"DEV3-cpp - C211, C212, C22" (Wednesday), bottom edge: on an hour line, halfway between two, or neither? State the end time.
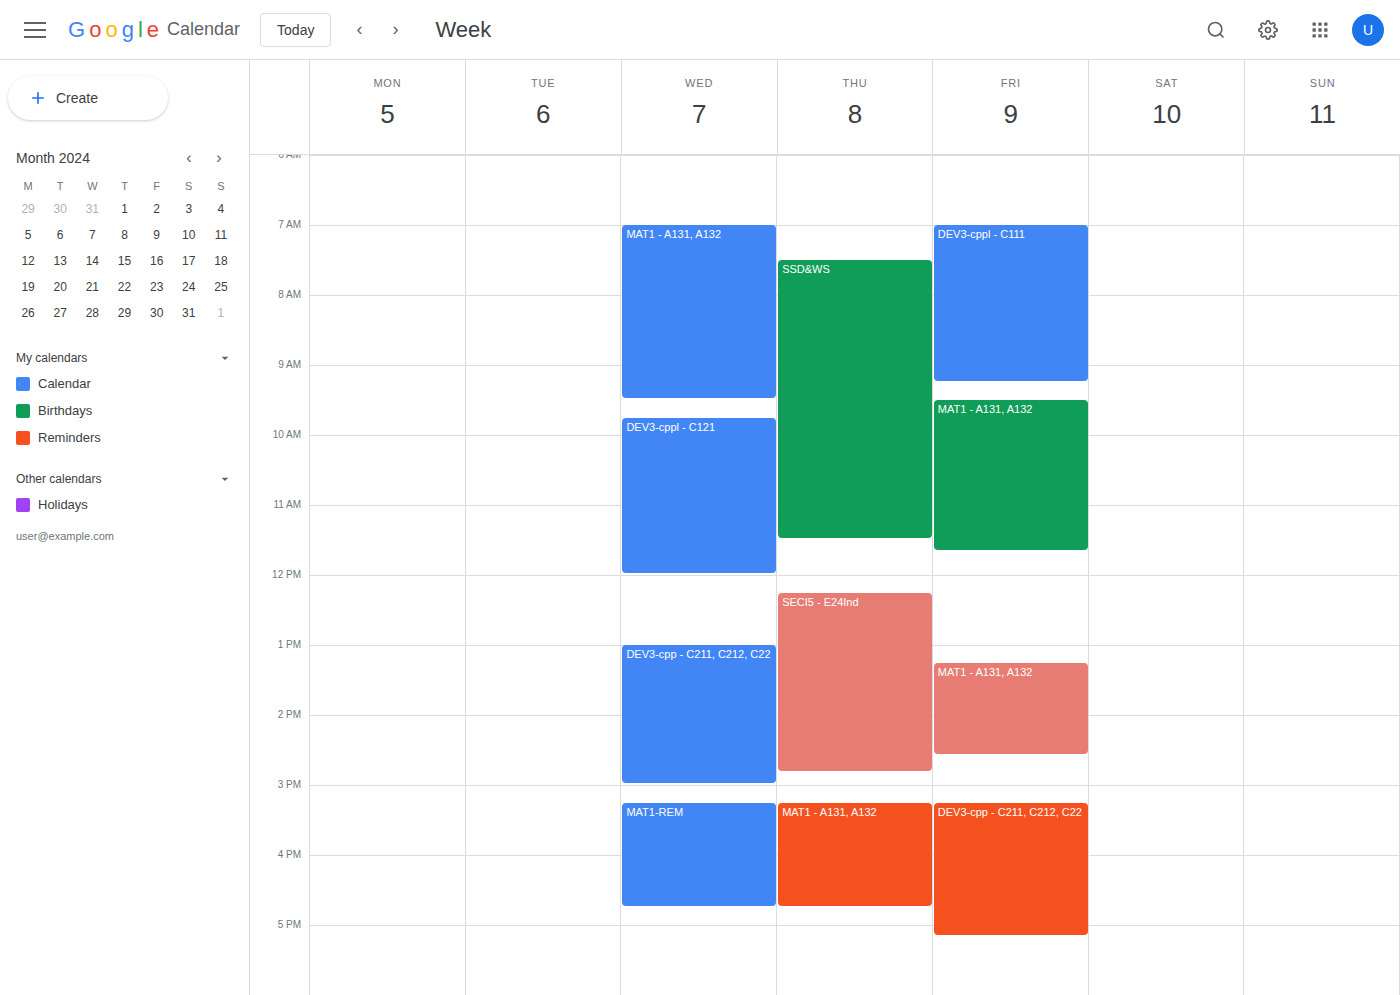
3:00 PM -- exactly on the 3 PM line.